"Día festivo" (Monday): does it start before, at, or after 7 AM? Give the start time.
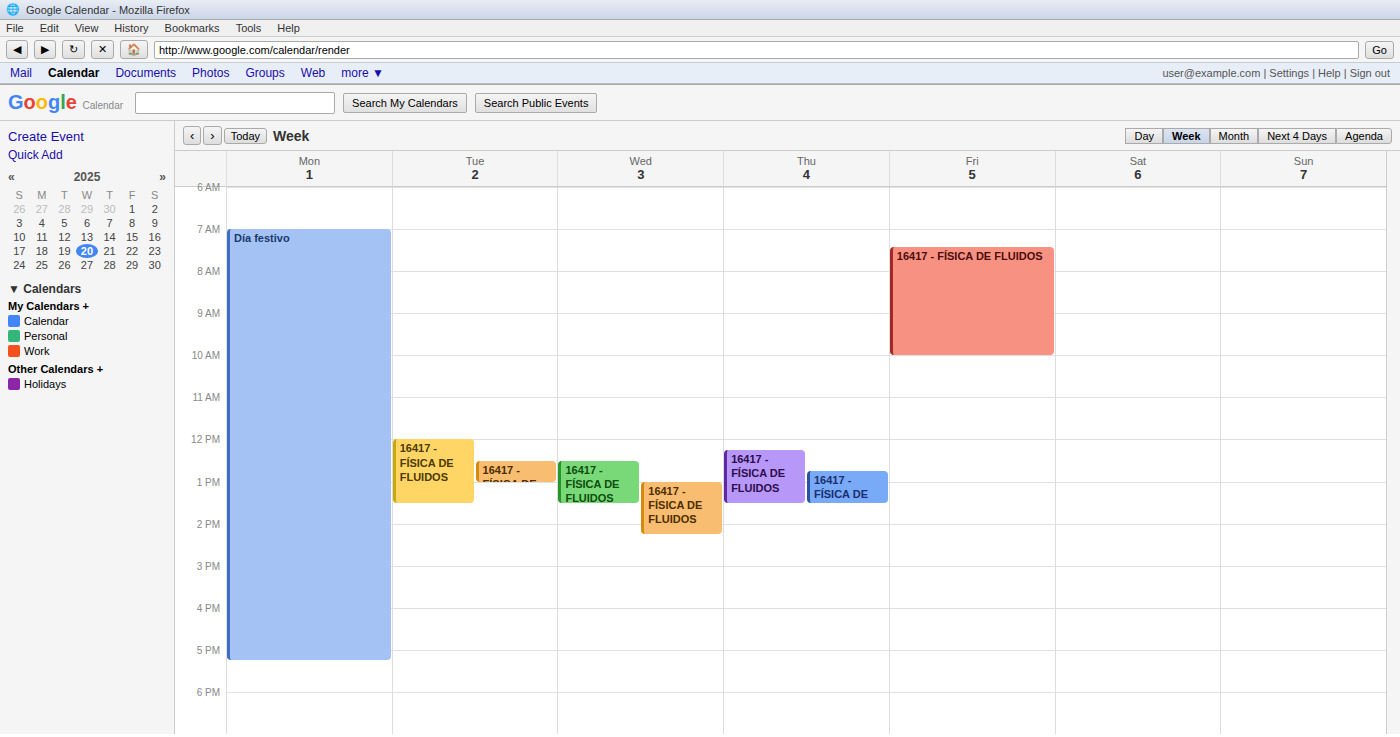
7:00 AM -- exactly at 7 AM, on the 7 AM line.